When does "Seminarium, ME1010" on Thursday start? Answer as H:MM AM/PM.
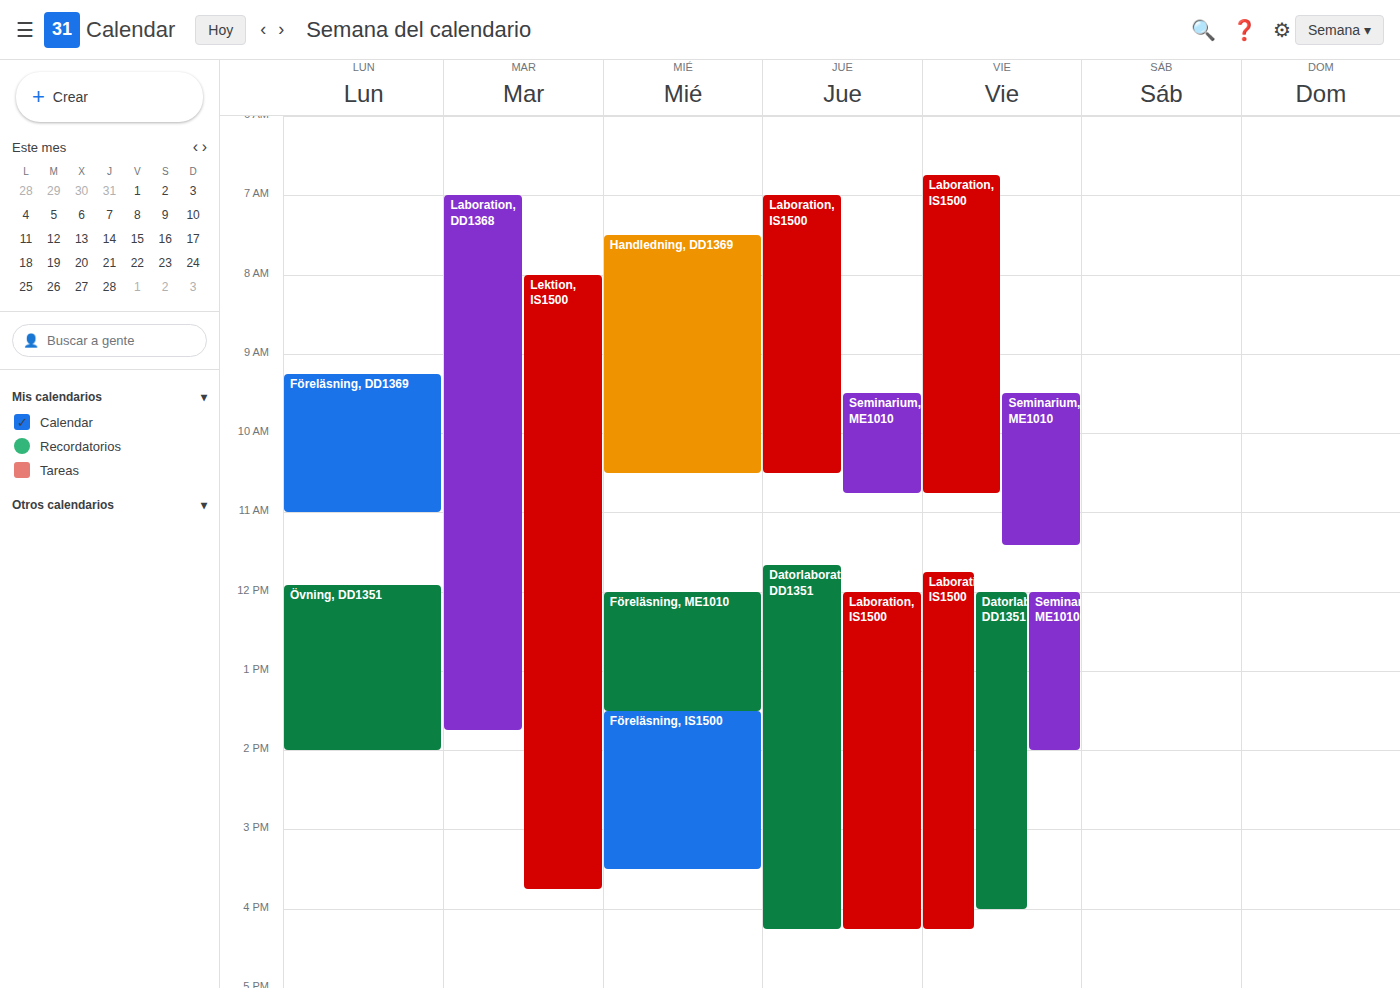
9:30 AM